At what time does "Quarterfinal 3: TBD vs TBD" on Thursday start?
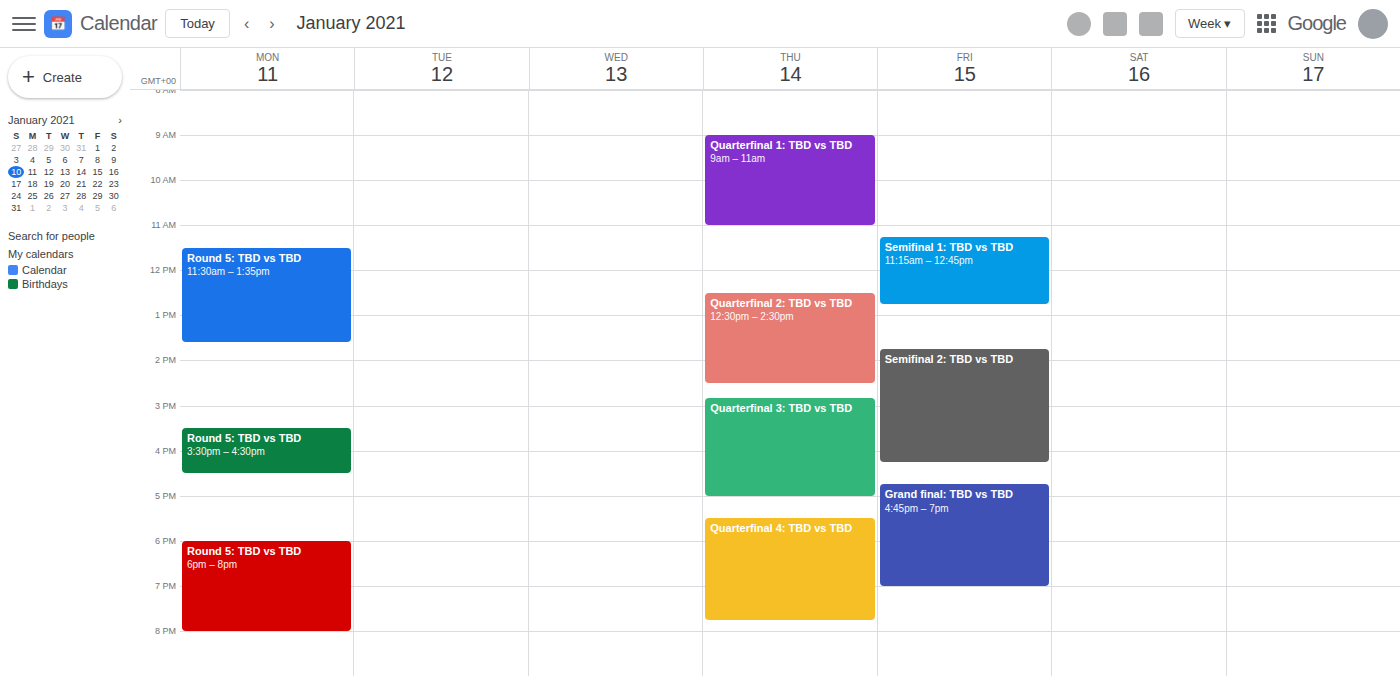
2:50 PM